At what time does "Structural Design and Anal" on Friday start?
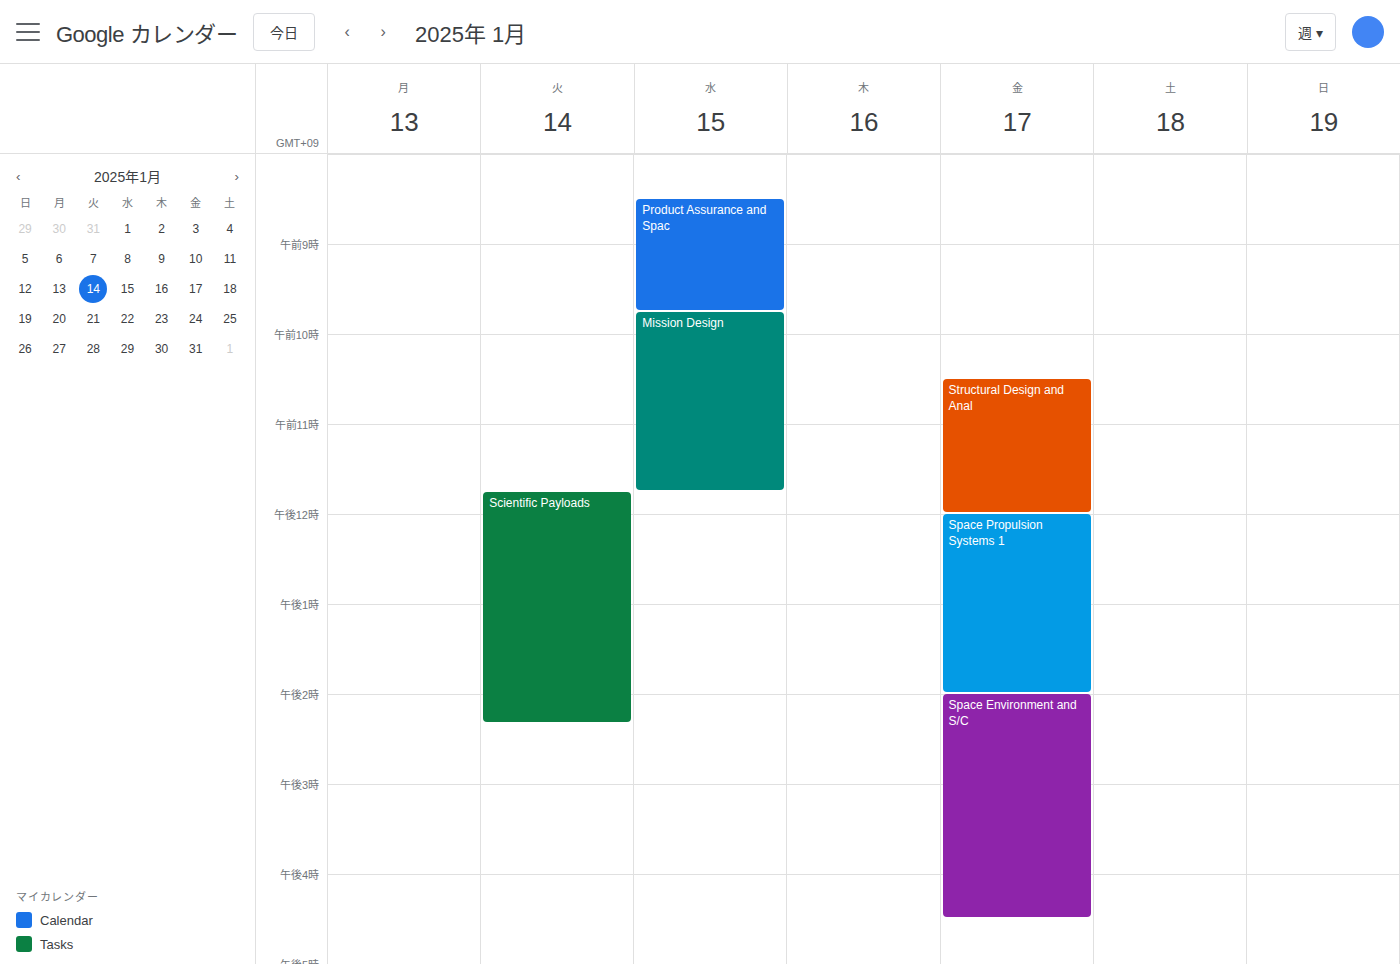
10:30 AM